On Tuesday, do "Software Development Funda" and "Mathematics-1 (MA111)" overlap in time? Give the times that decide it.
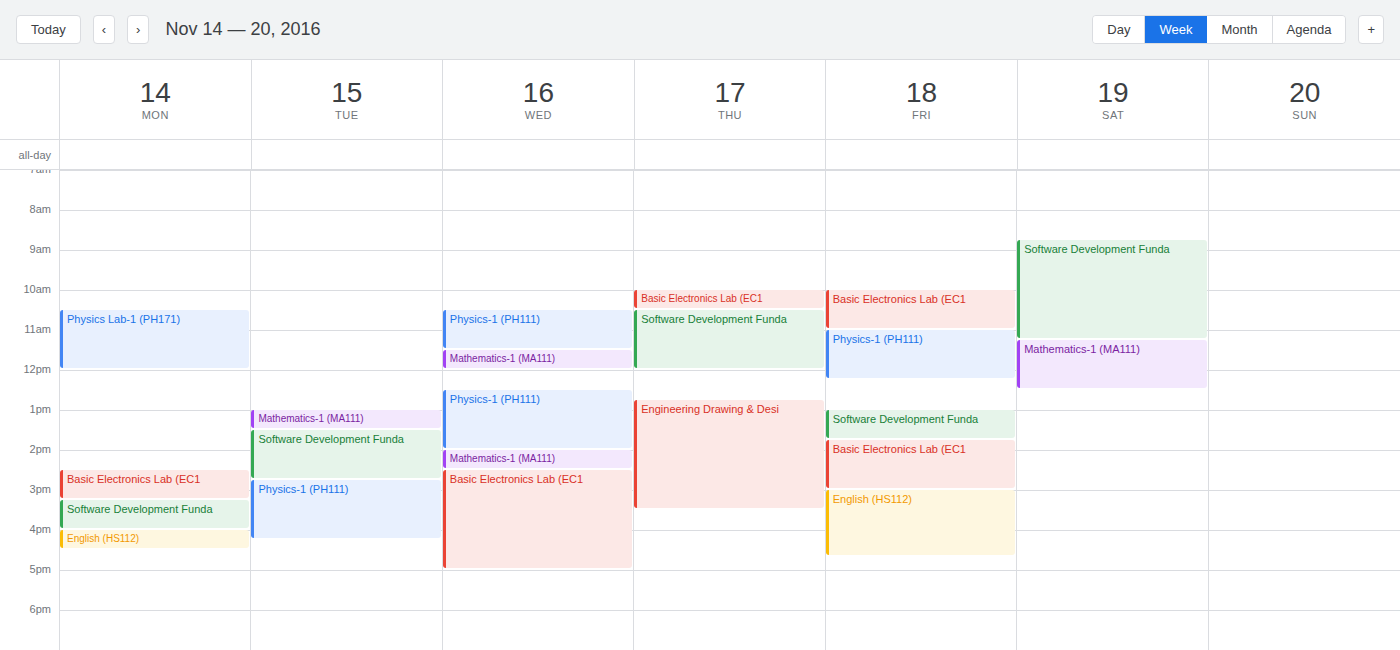
"Mathematics-1 (MA111)" ends at 1:30 PM, exactly when "Software Development Funda" starts -- they touch but do not overlap.